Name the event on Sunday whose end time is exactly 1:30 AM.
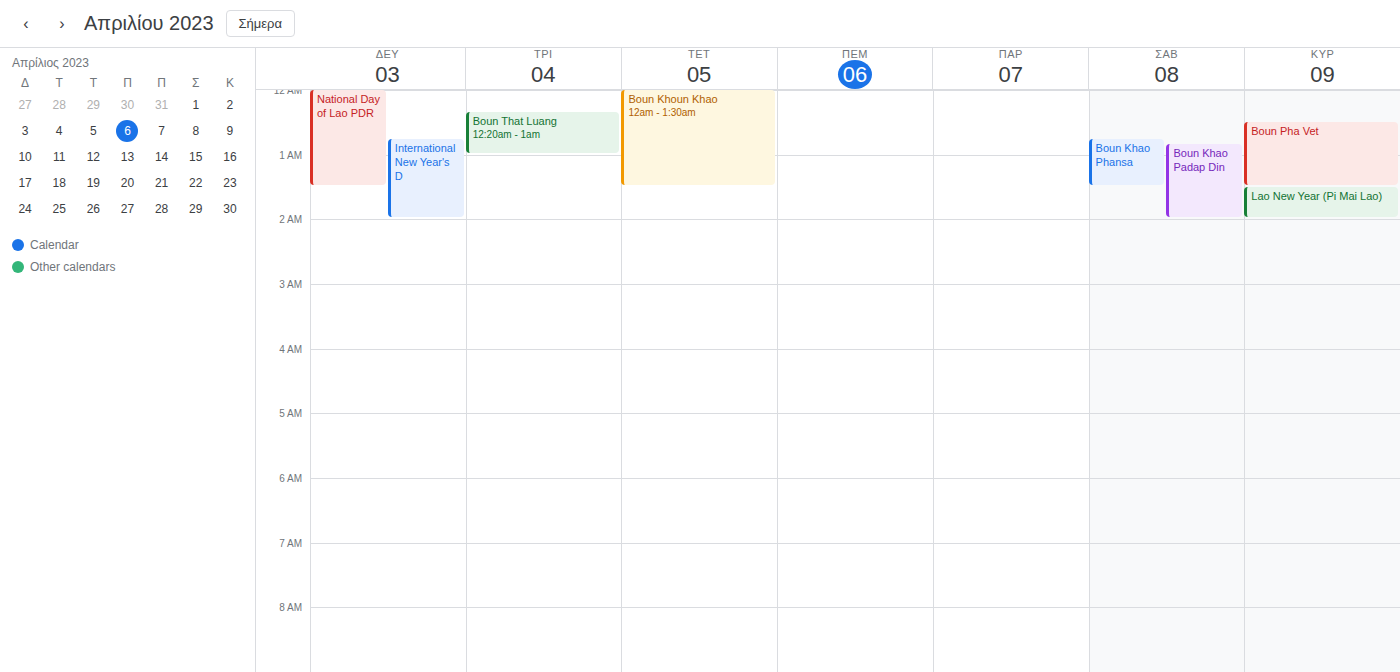
"Boun Pha Vet"